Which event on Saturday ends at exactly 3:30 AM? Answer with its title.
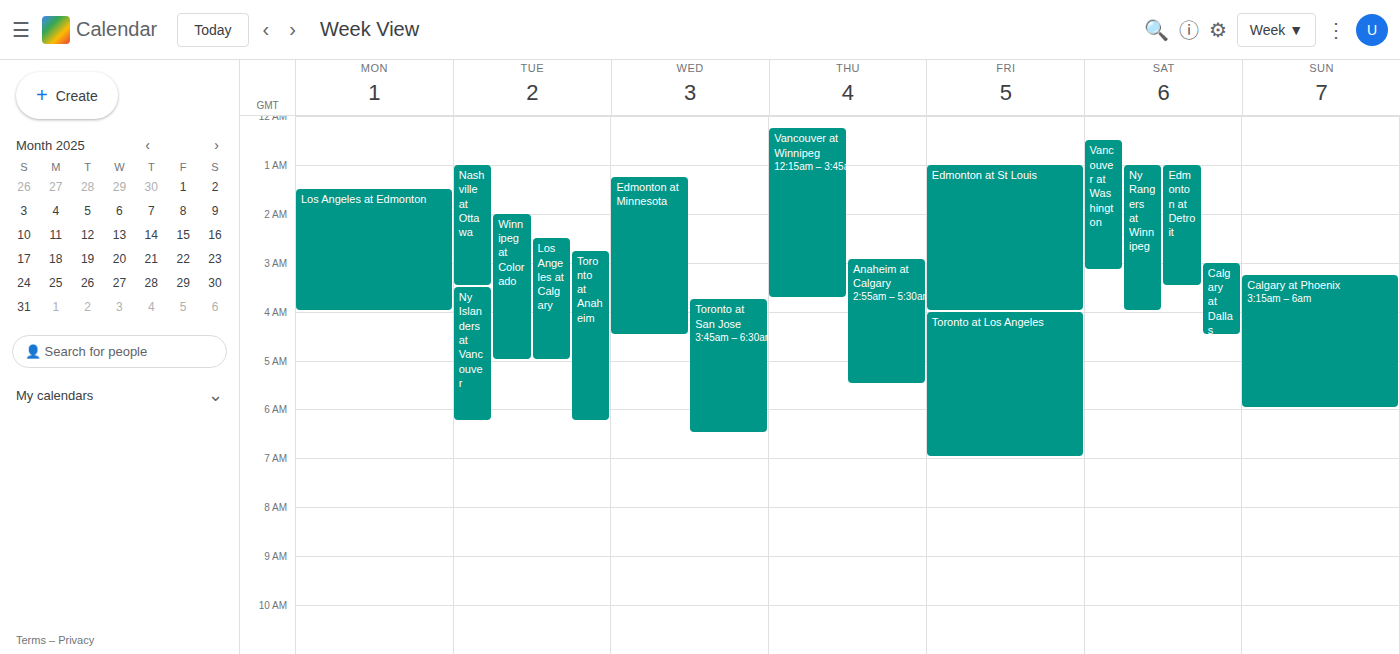
"Edmonton at Detroit"